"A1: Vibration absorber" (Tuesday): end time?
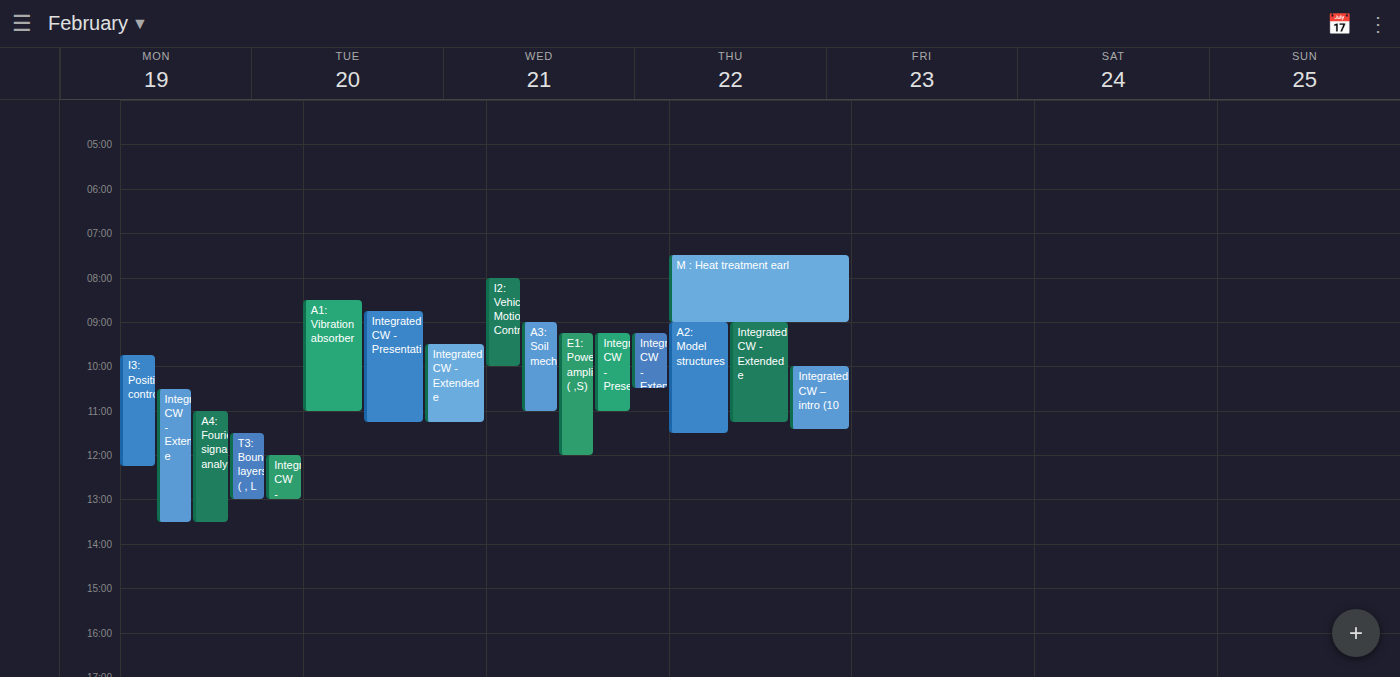
11:00 AM